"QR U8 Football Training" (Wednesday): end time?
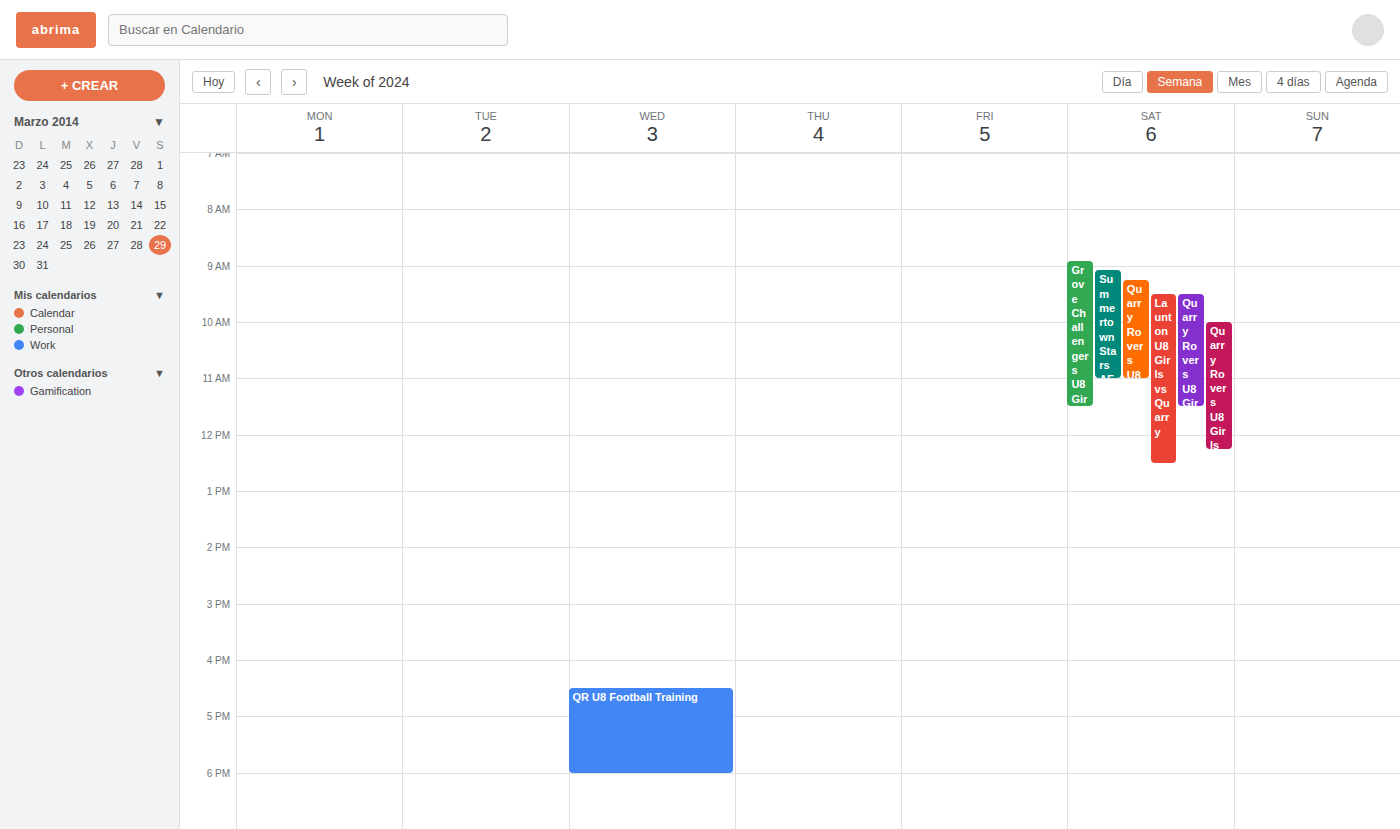
18:00